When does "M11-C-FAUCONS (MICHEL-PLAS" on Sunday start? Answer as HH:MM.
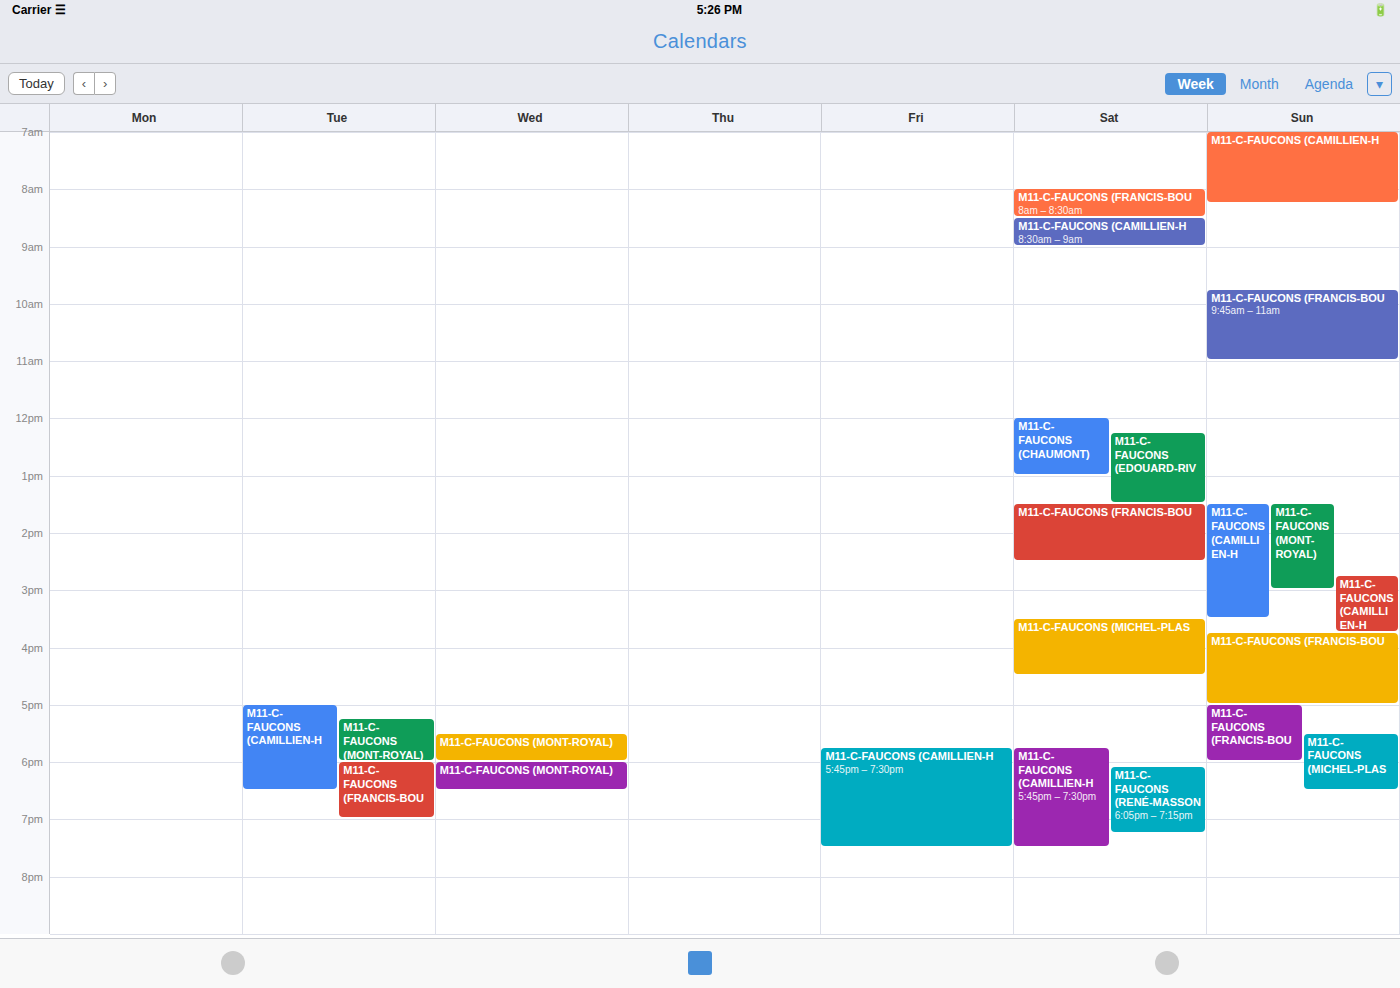
17:30